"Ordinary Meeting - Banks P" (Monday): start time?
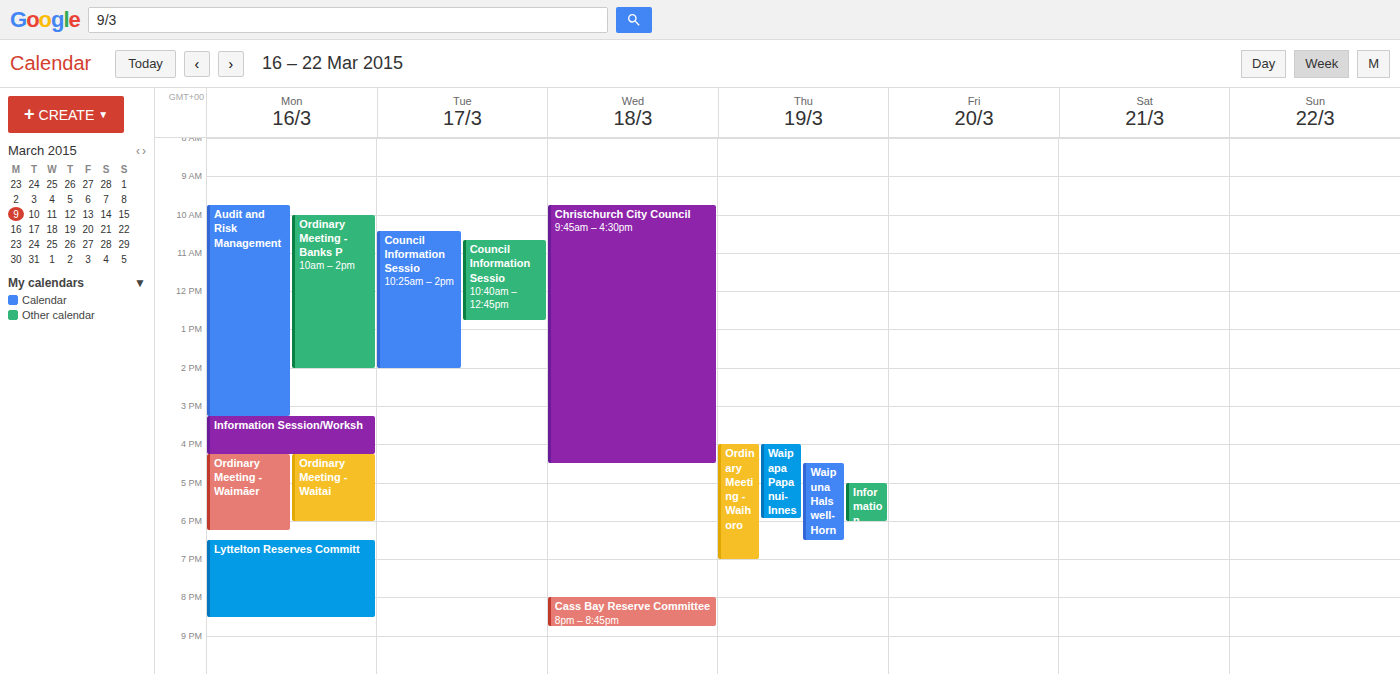
10:00